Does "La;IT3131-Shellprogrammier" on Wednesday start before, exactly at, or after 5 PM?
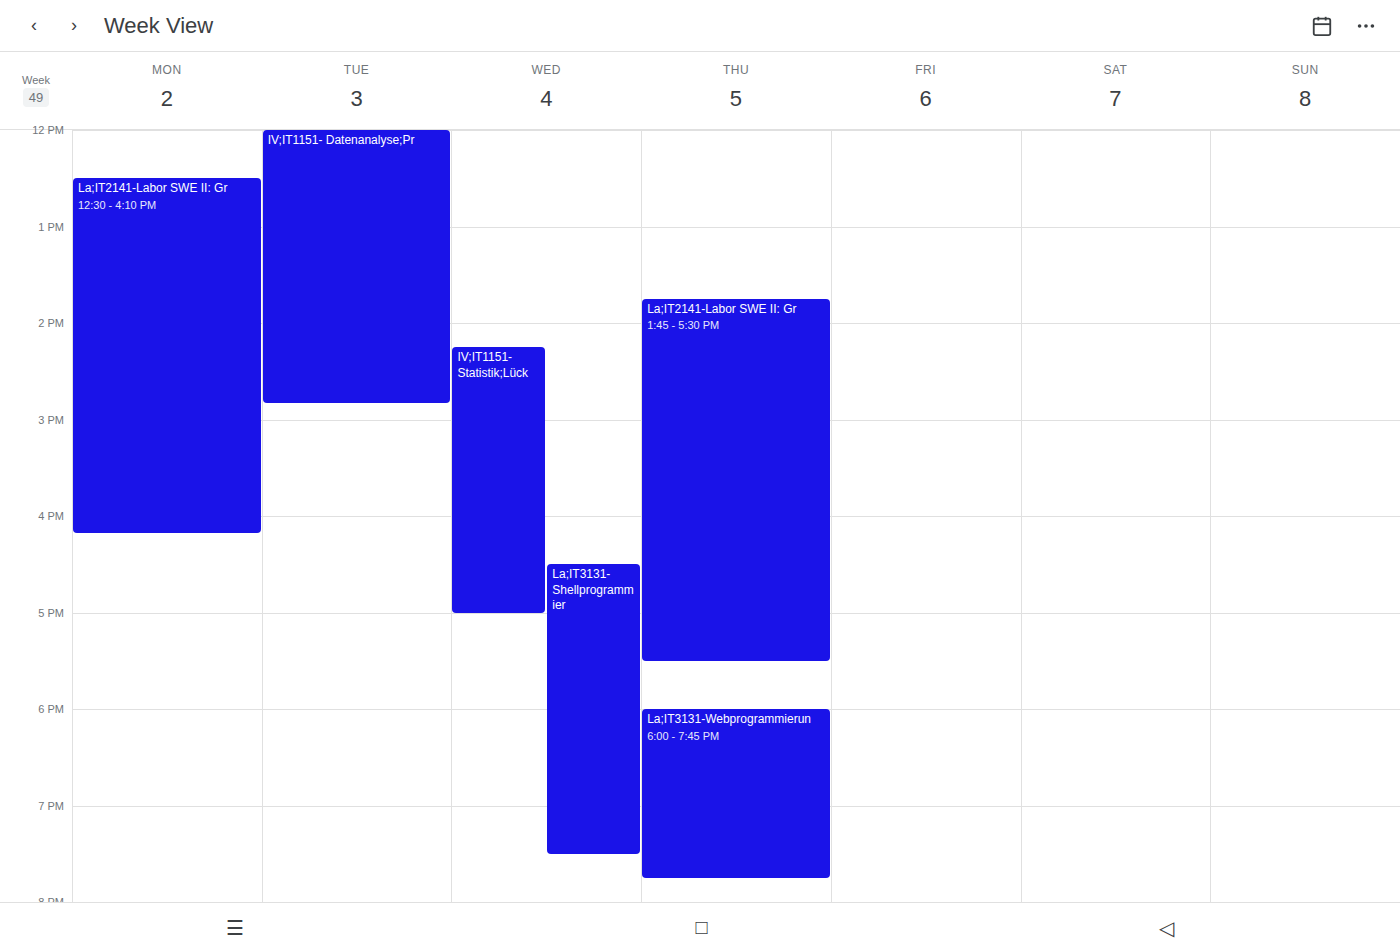
4:30 PM -- before 5 PM, 30 minutes above the 5 PM line.